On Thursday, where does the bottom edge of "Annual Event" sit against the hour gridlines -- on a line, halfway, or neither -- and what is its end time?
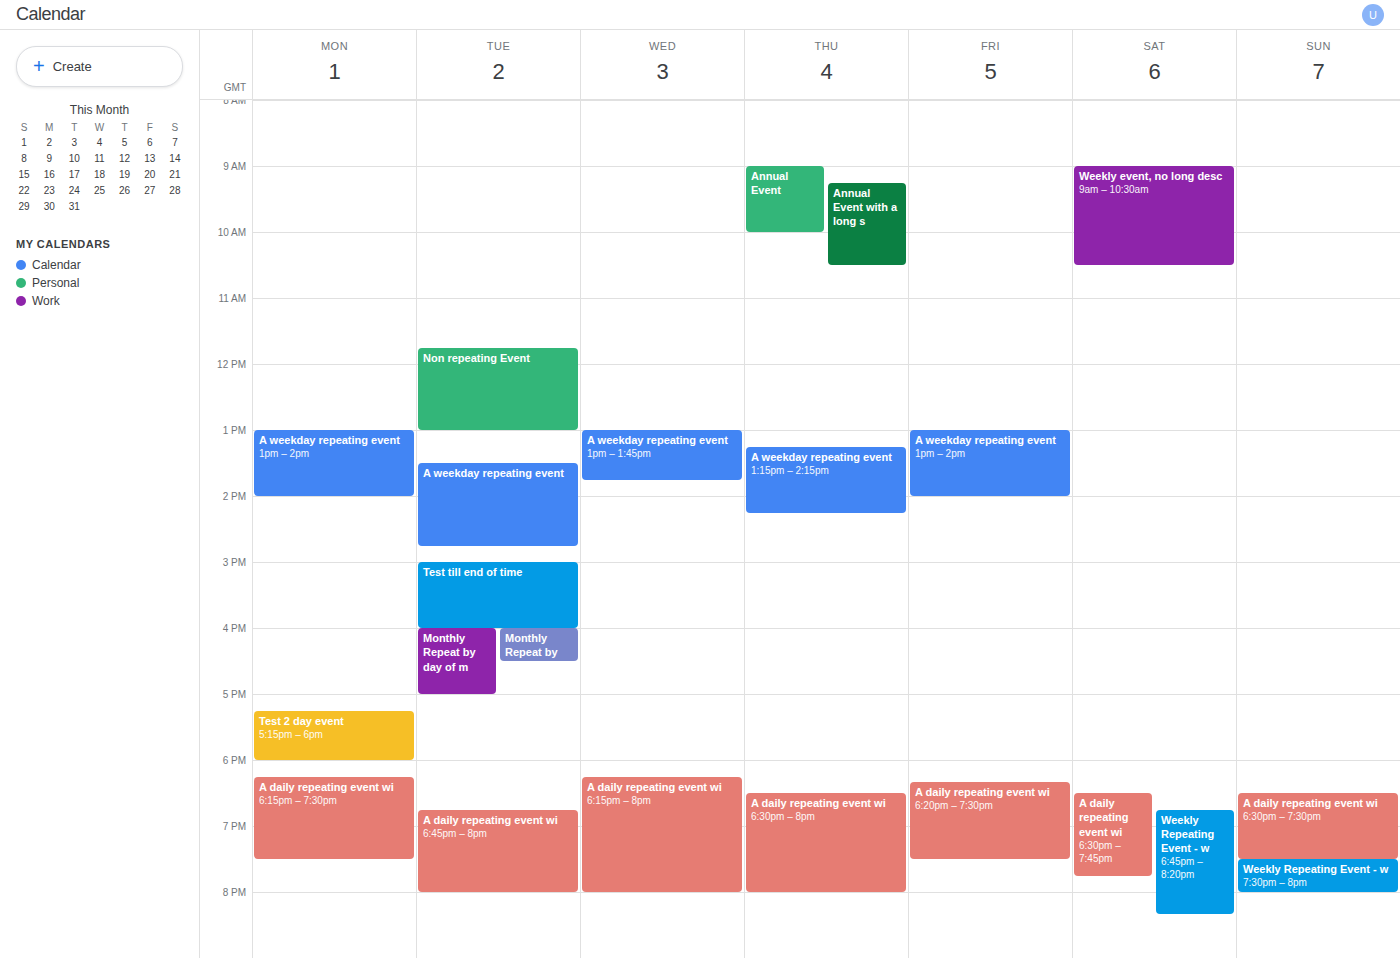
10:00 AM -- exactly on the 10 AM line.